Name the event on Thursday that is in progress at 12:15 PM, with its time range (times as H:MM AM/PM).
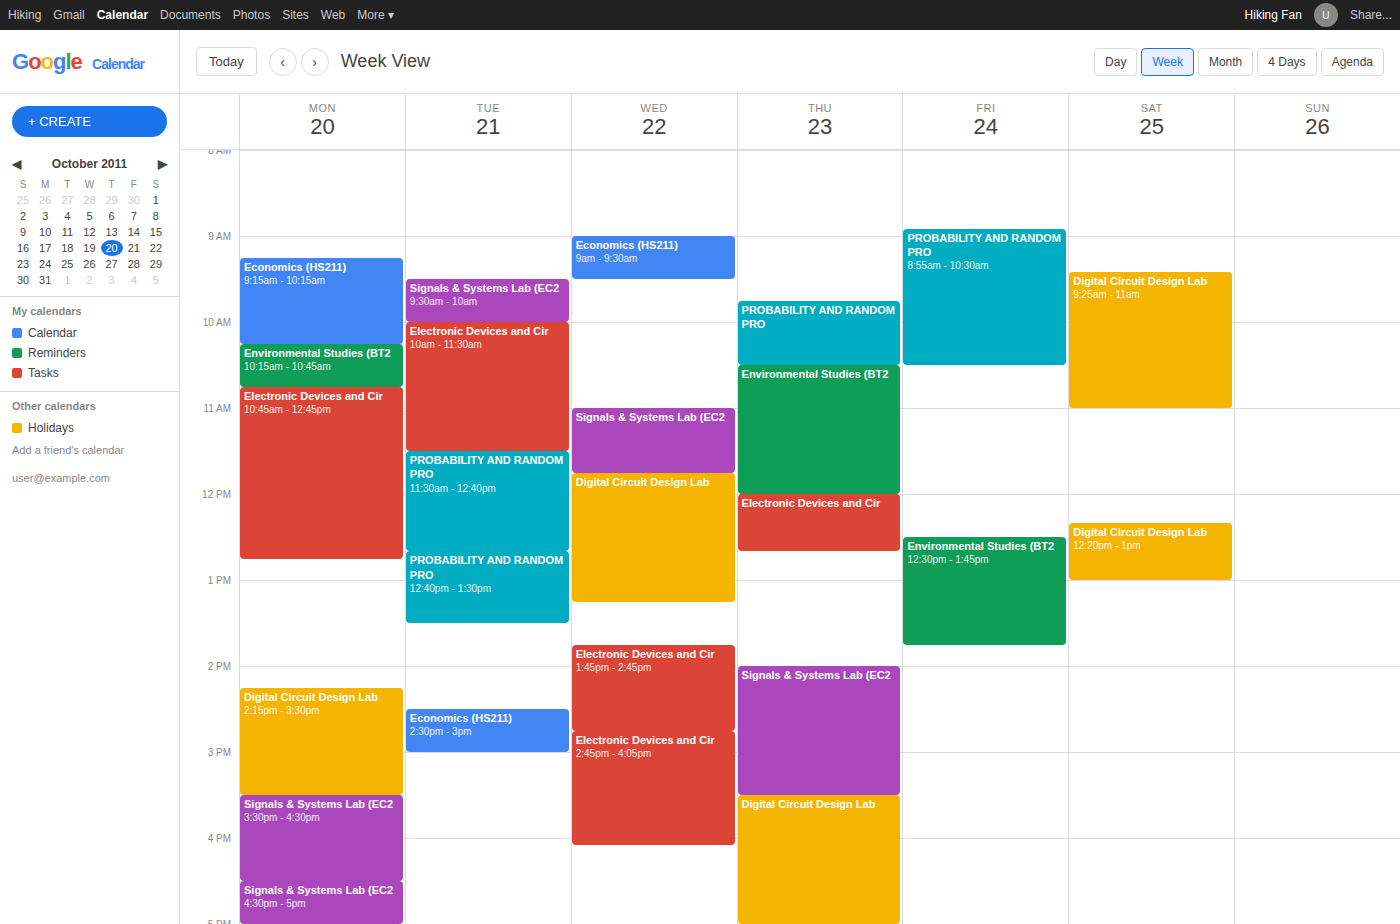
"Electronic Devices and Cir", 12:00 PM to 12:40 PM